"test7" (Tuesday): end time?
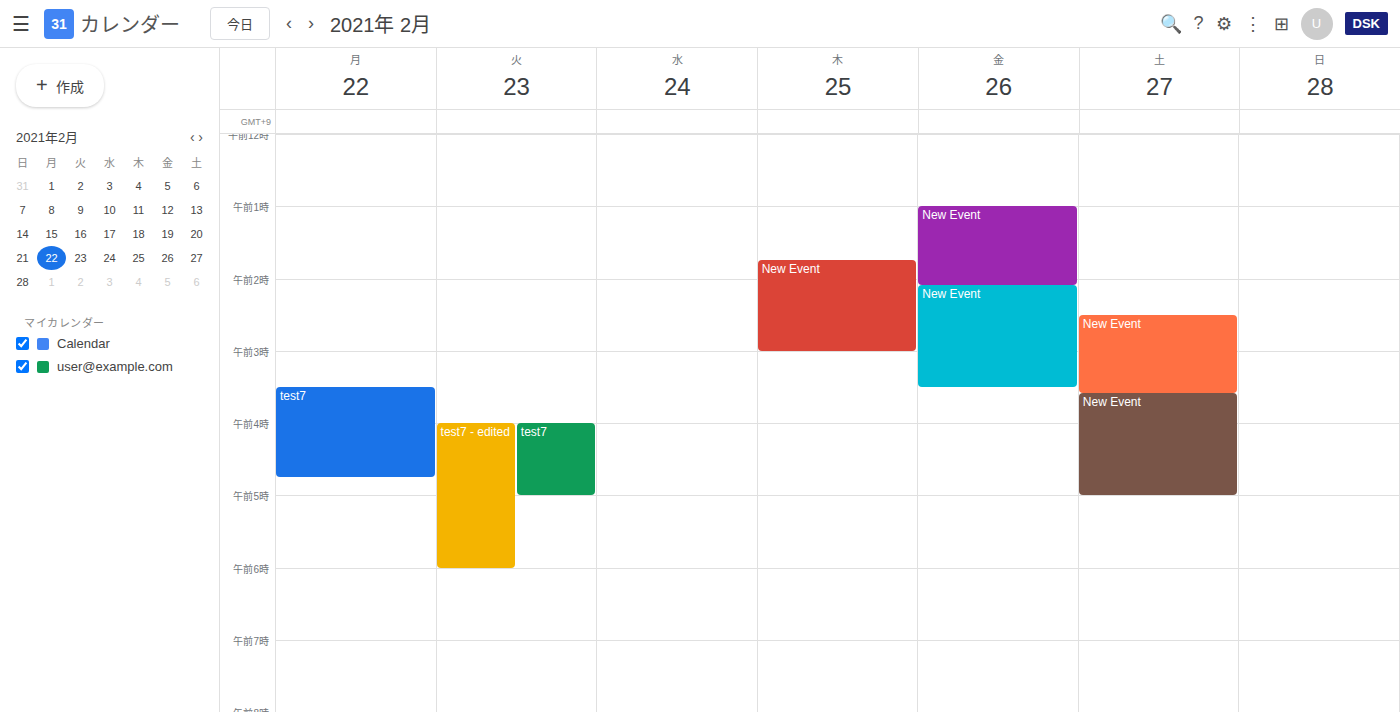
5:00 AM